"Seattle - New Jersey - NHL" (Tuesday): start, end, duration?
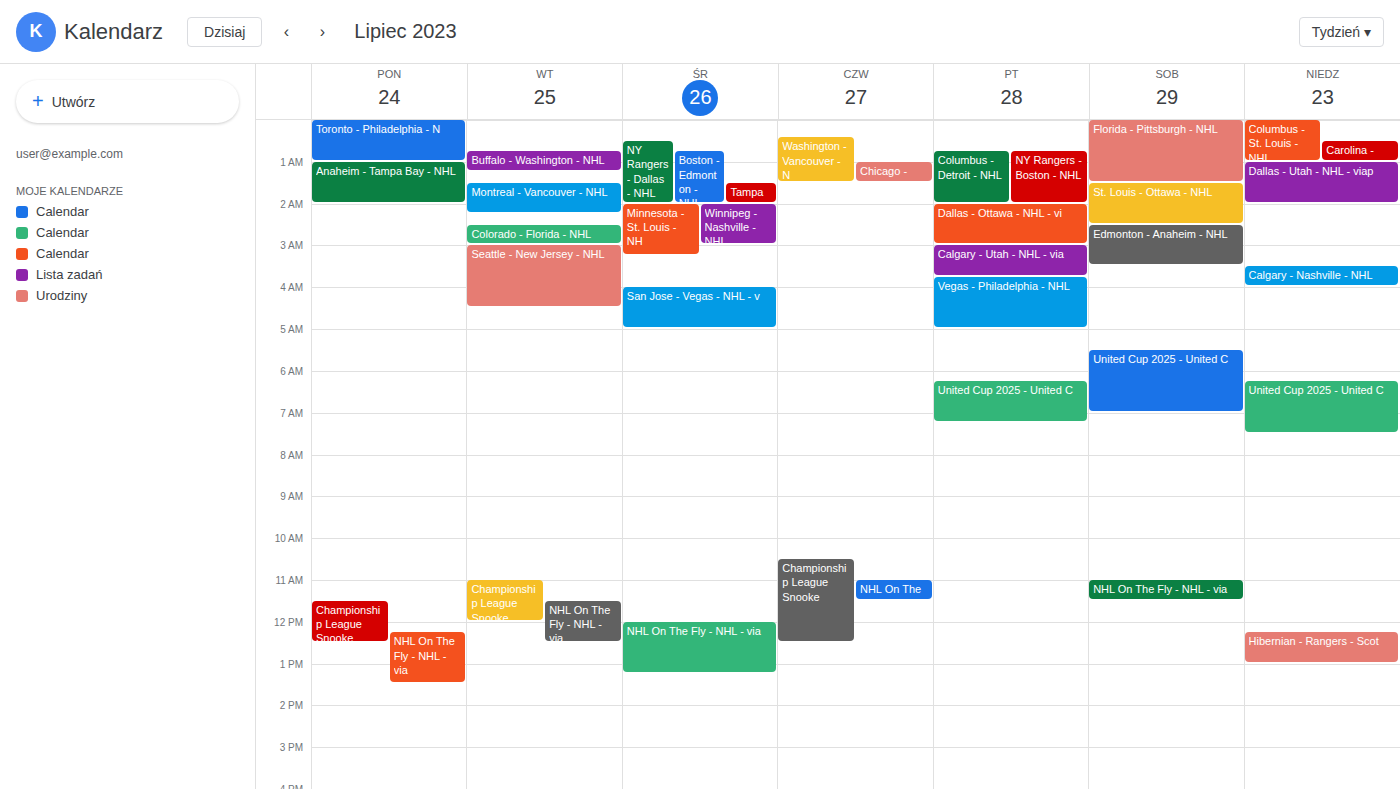
3:00 AM to 4:30 AM, 1 hour 30 minutes